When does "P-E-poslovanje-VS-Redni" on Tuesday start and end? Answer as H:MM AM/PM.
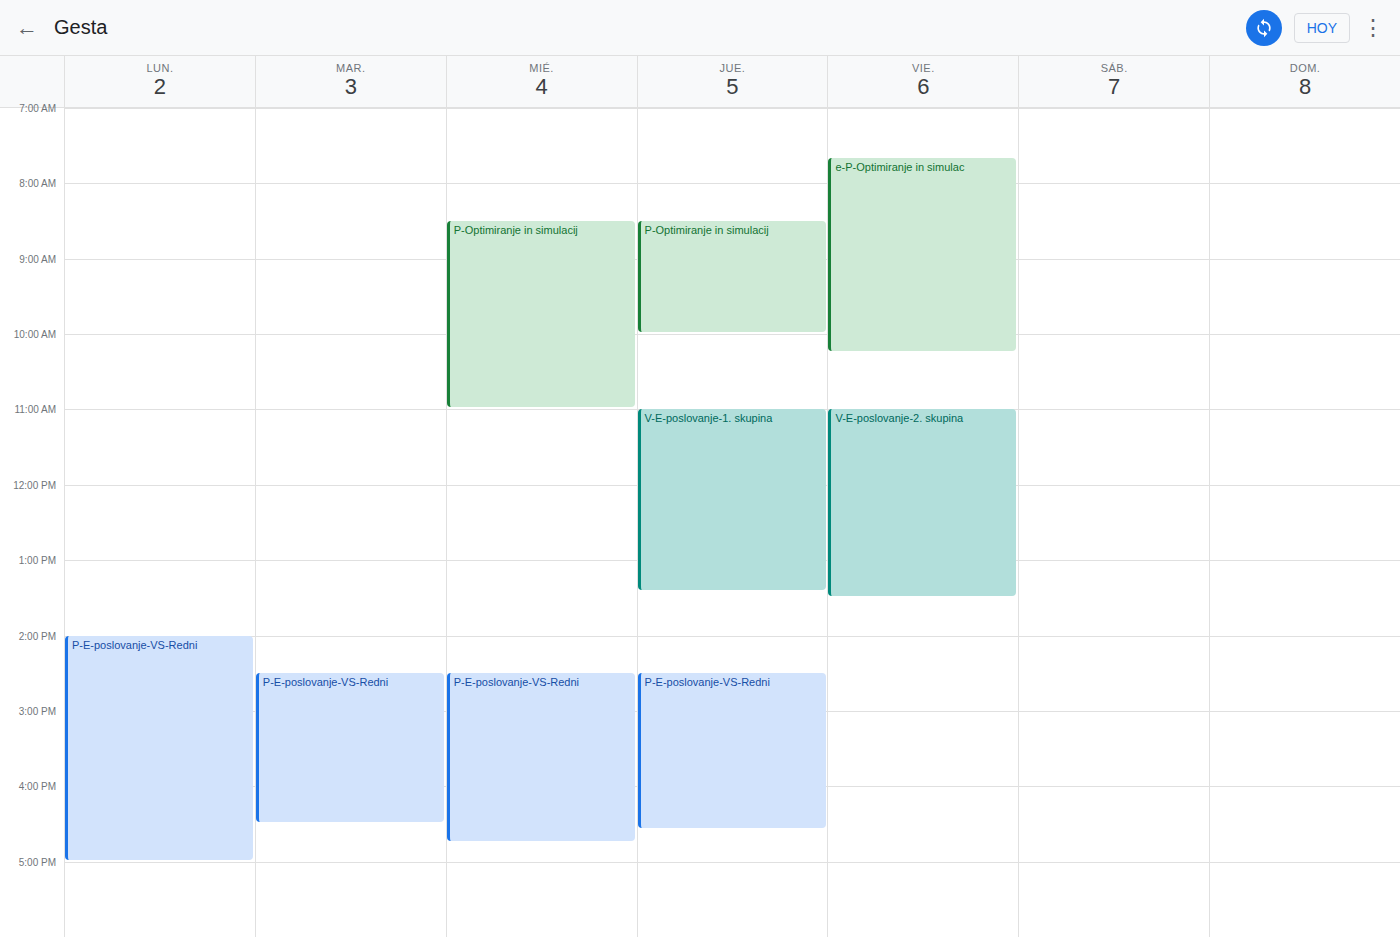
2:30 PM to 4:30 PM